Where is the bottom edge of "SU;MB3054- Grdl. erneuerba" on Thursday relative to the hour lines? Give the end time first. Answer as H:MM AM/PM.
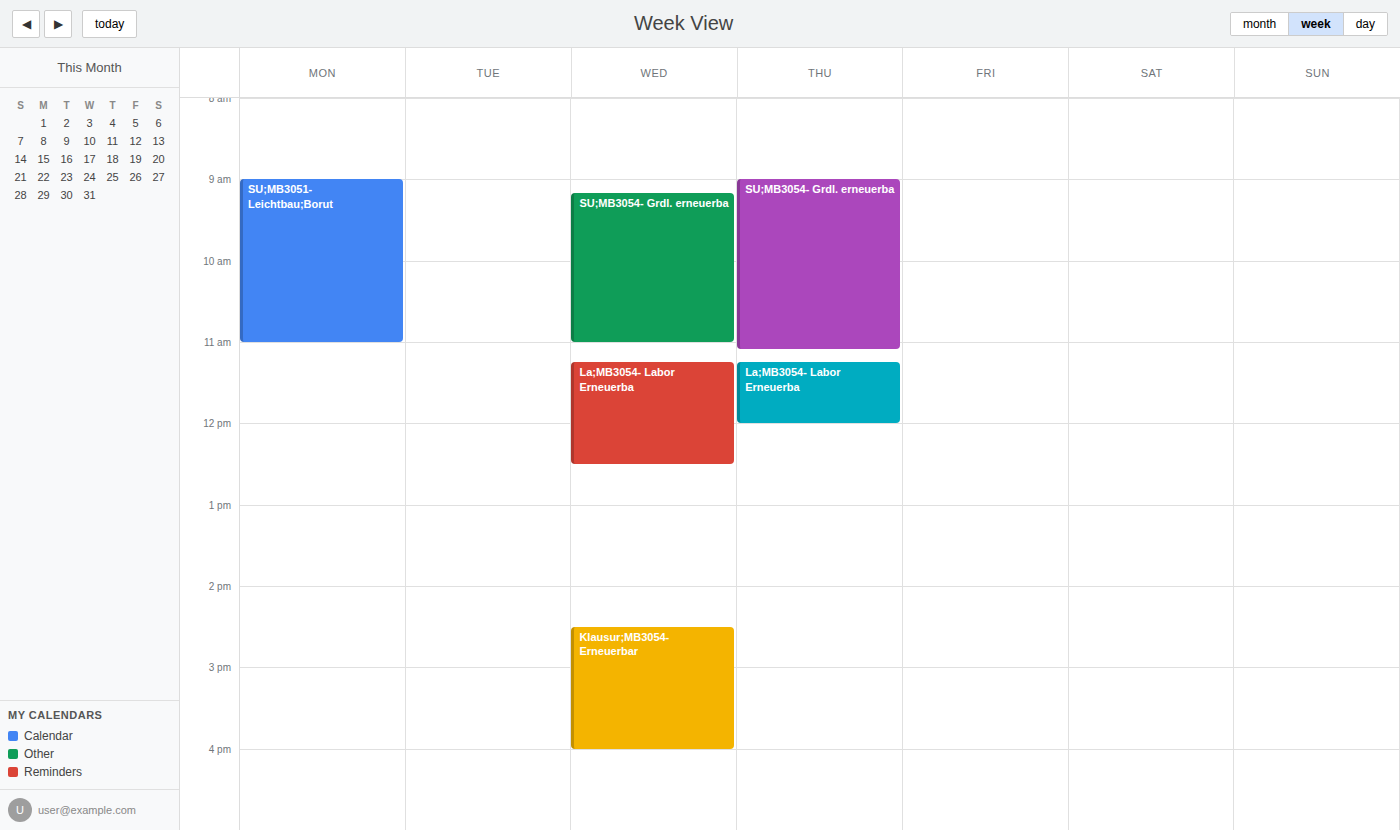
11:05 AM -- neither: 5 minutes below the 11 AM line and 55 minutes above the 12 PM line.